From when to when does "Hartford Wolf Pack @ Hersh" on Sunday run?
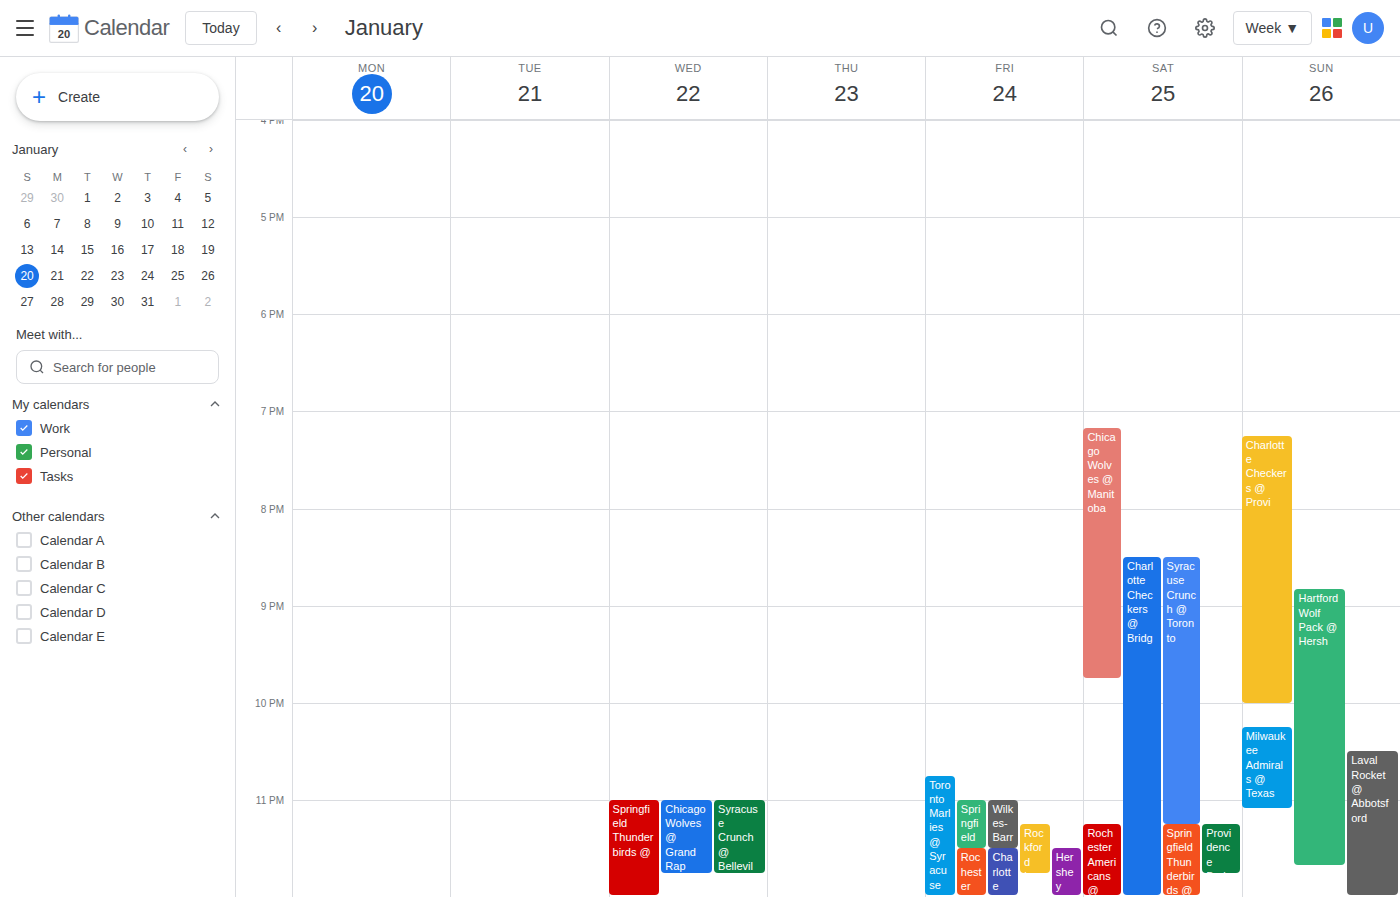
8:50 PM to 11:40 PM